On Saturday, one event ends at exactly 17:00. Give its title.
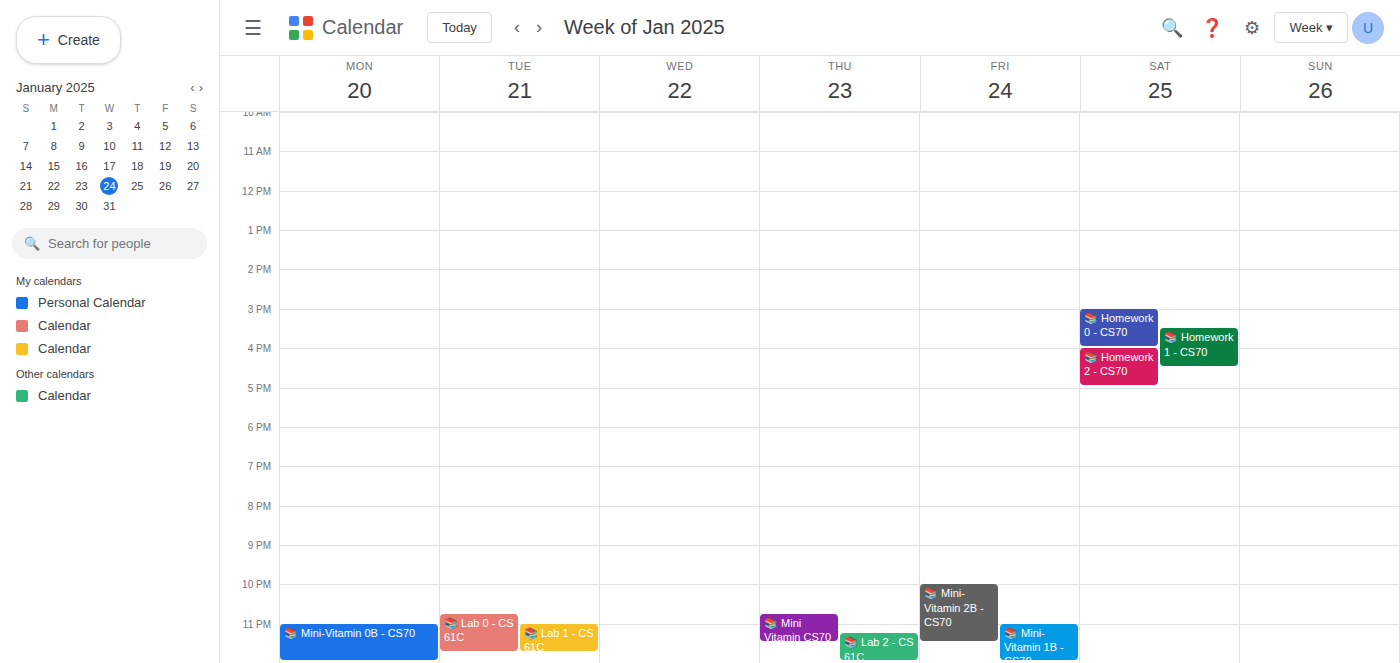
"📚 Homework 2 - CS70"